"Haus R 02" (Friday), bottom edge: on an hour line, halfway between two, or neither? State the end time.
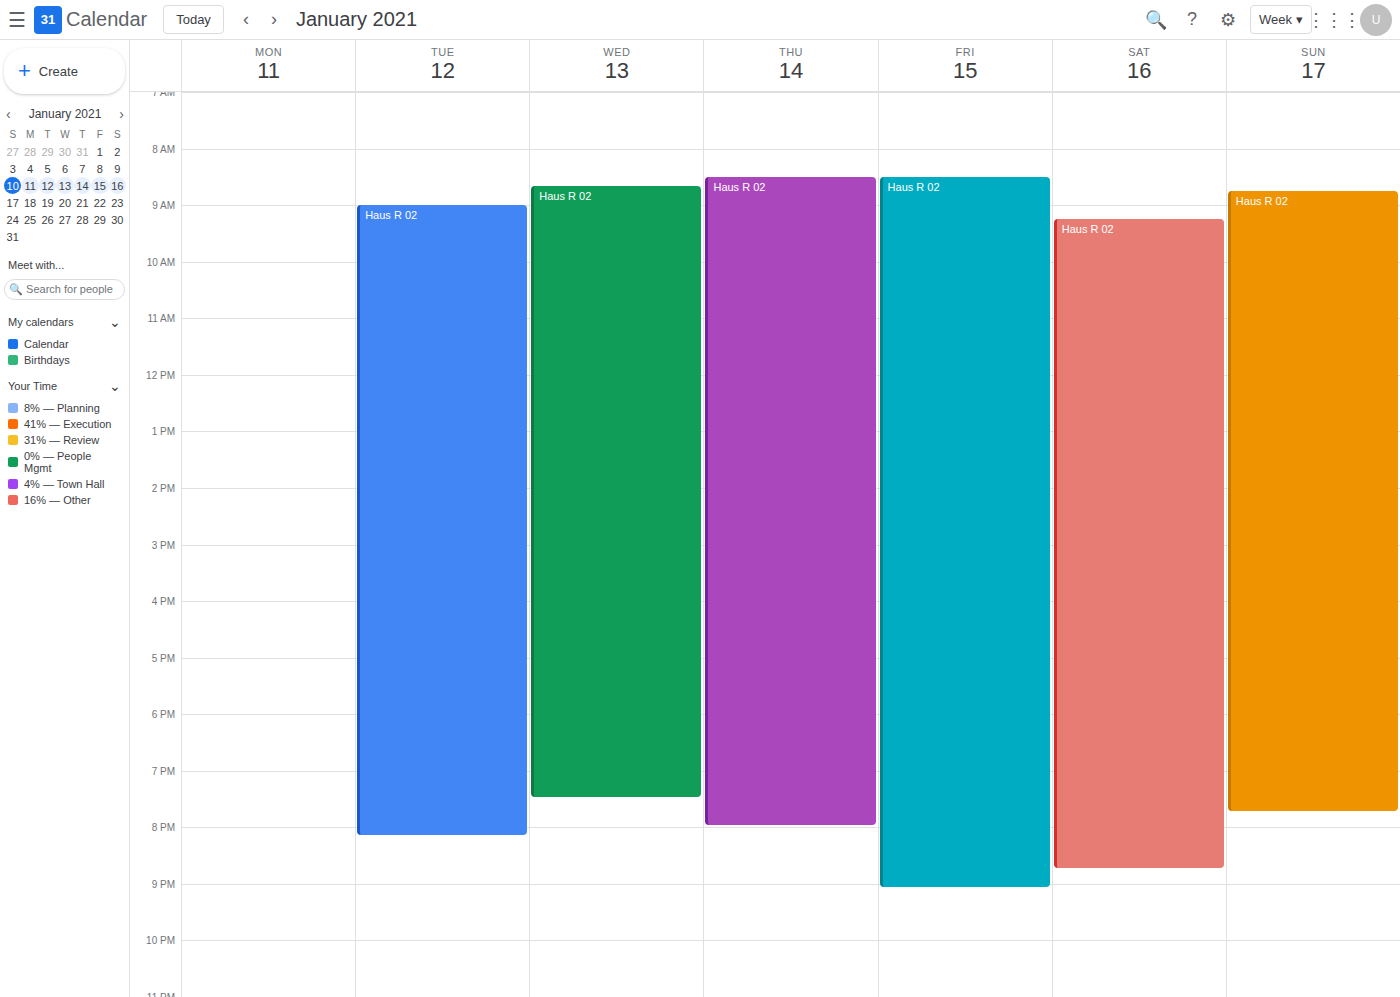
9:05 PM -- neither: 5 minutes below the 9 PM line and 55 minutes above the 10 PM line.